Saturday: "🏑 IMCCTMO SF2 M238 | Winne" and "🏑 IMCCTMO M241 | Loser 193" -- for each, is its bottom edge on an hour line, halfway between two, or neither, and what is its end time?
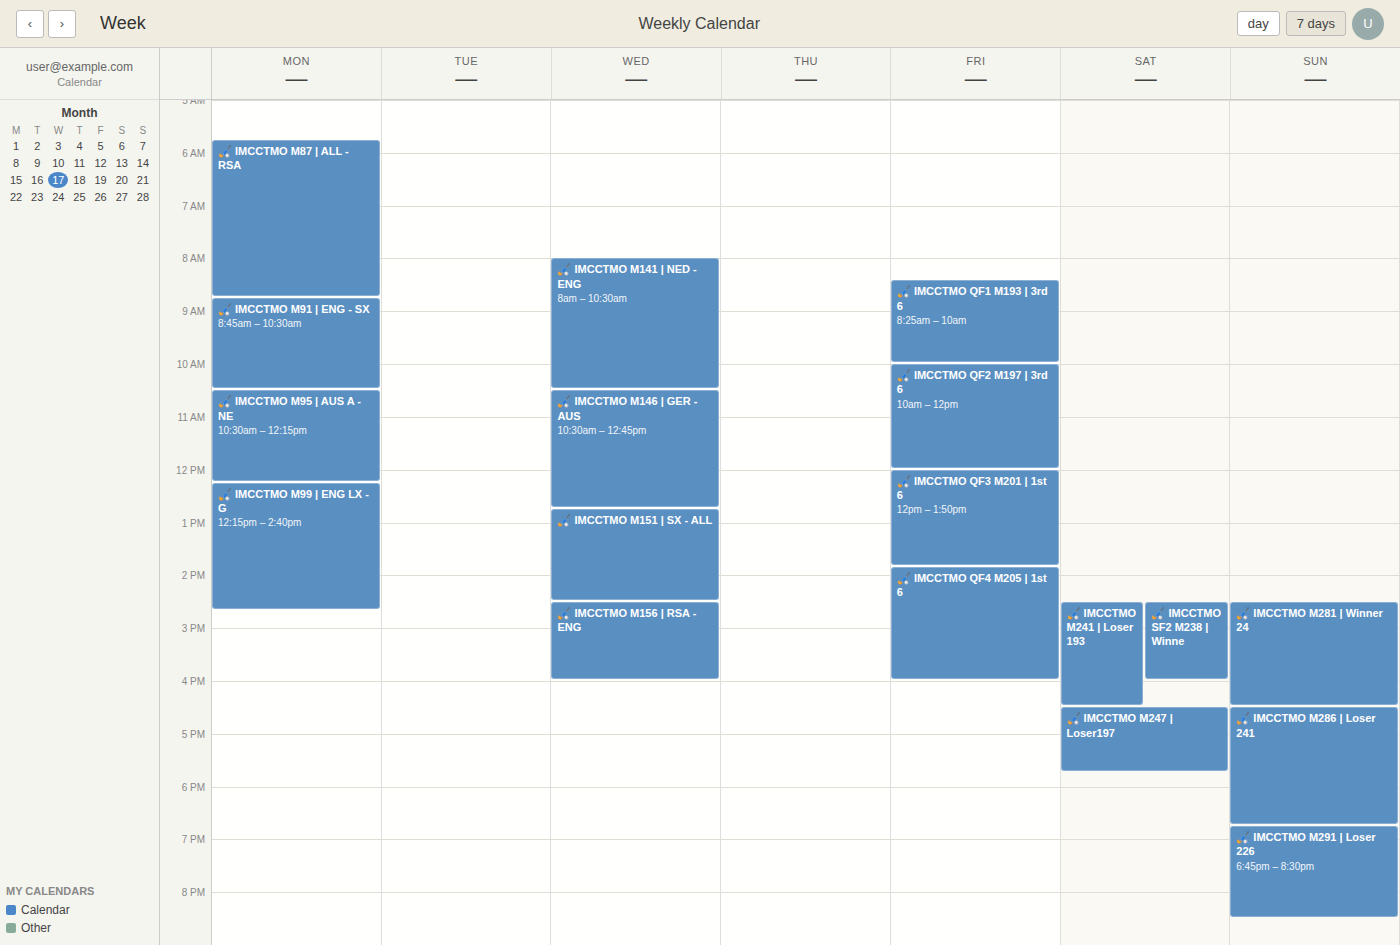
"🏑 IMCCTMO SF2 M238 | Winne": 4:00 PM, exactly on the 4 PM line. "🏑 IMCCTMO M241 | Loser 193": 4:30 PM, halfway between the 4 PM and 5 PM lines.